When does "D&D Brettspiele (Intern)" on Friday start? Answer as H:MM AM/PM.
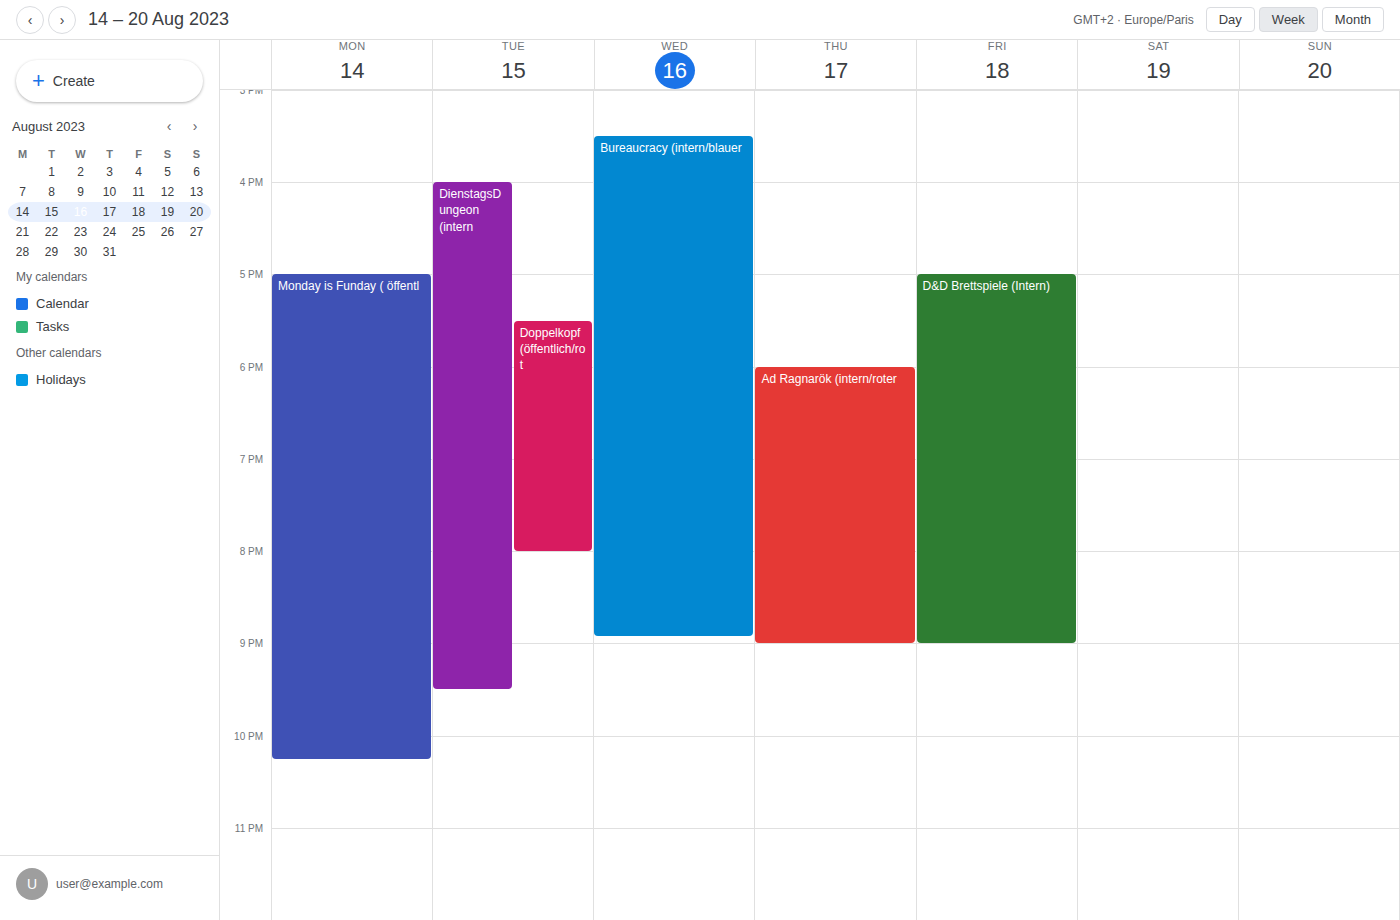
5:00 PM